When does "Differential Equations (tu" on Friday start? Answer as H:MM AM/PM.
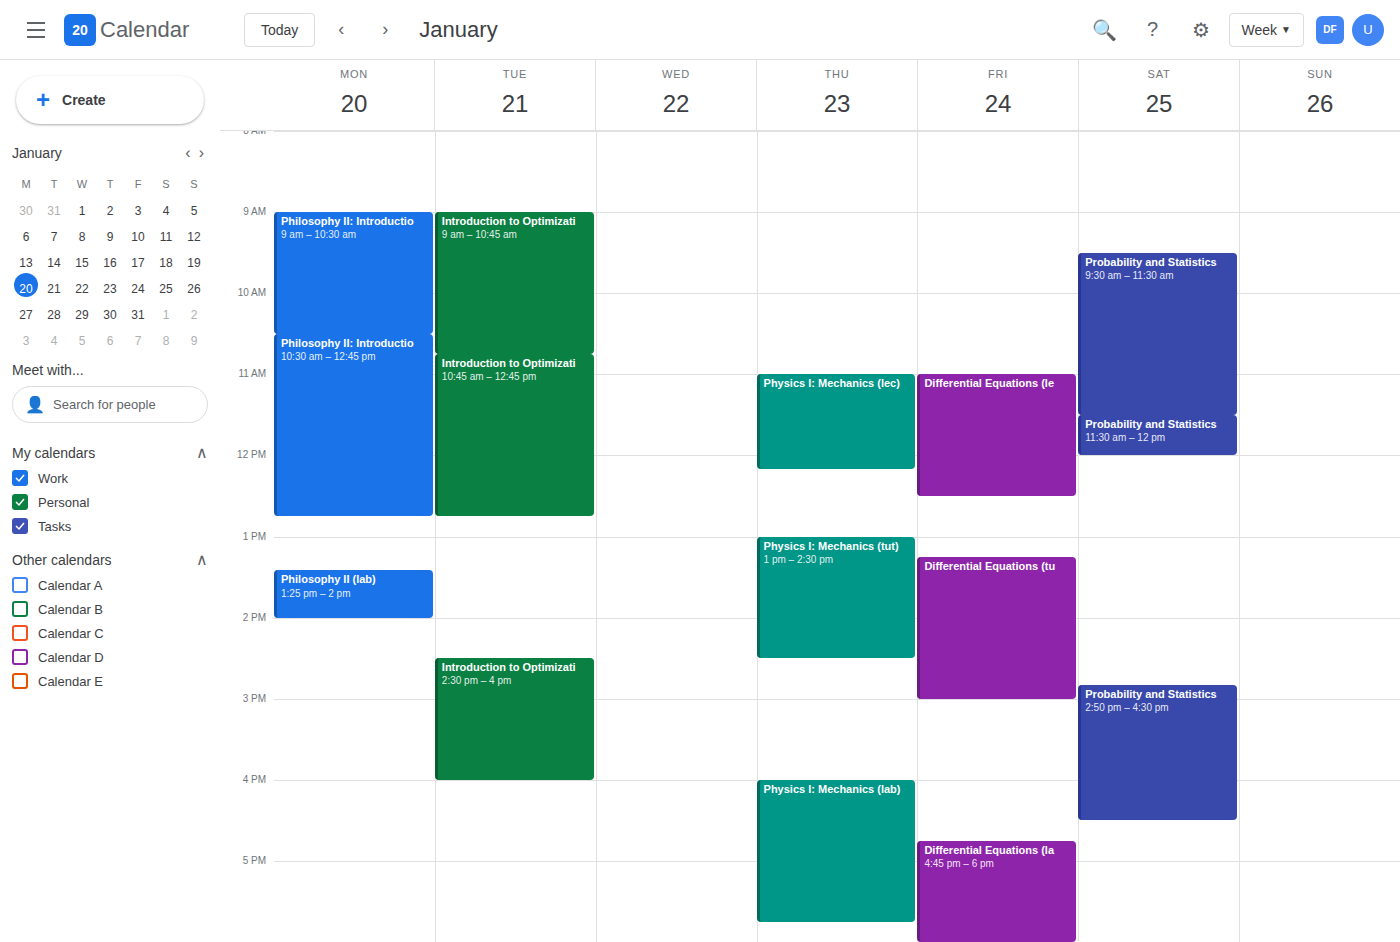
1:15 PM